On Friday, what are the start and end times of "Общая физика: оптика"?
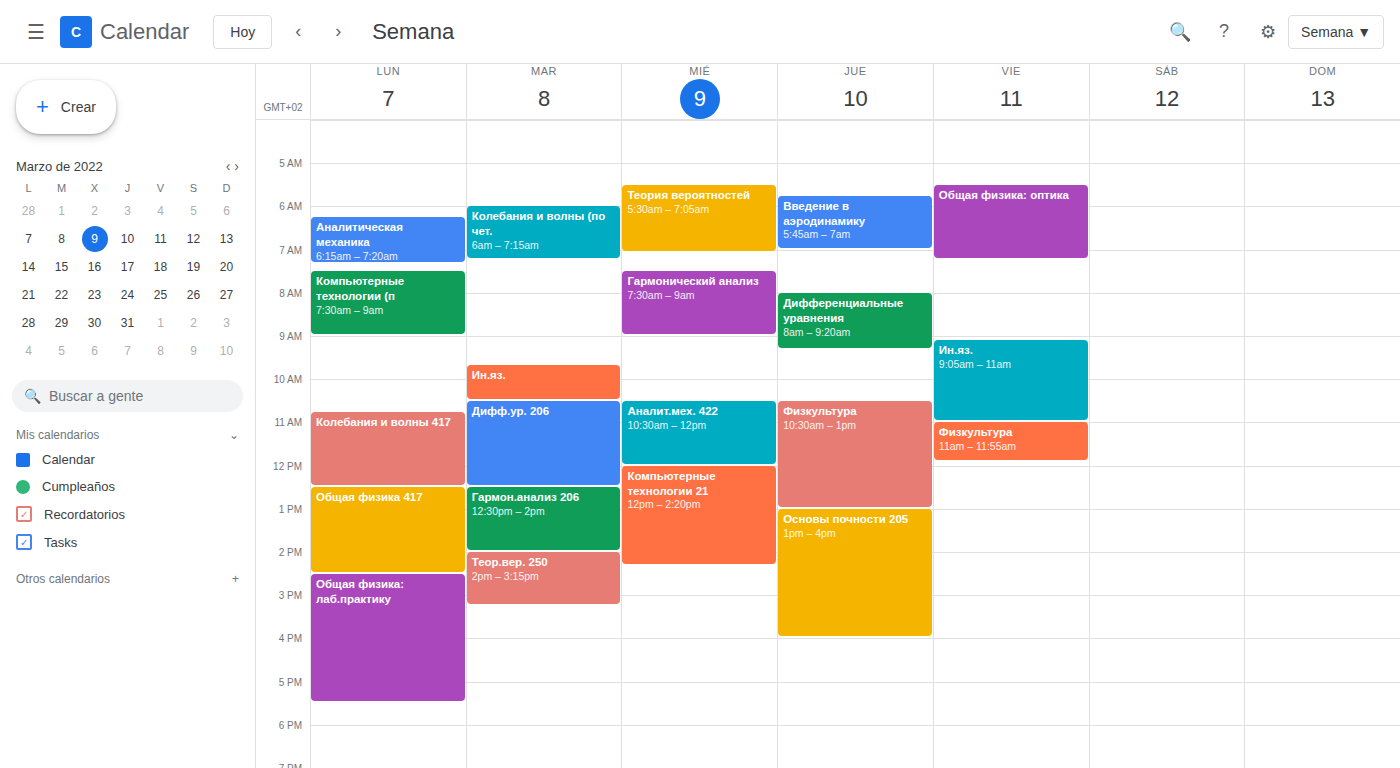
5:30 AM to 7:15 AM